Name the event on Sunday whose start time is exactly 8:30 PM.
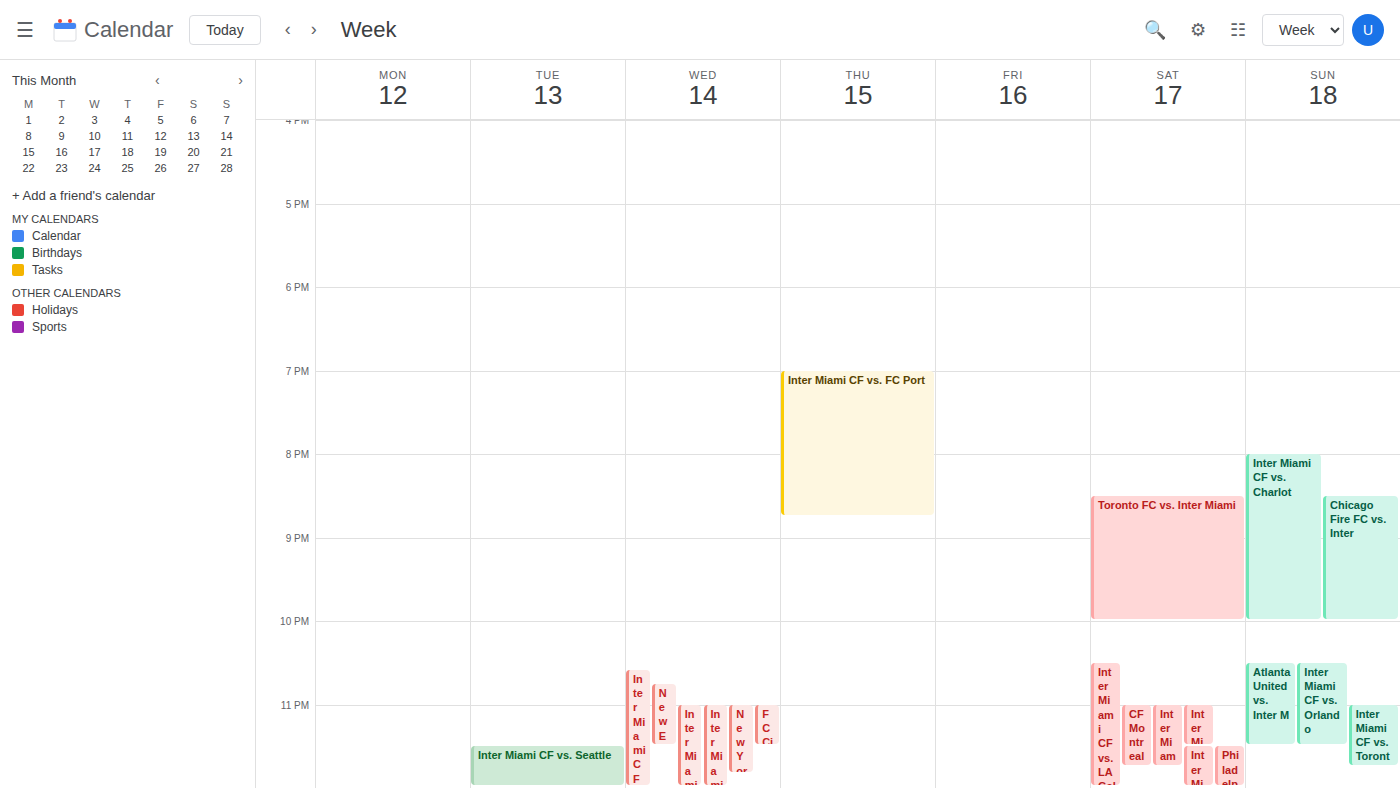
"Chicago Fire FC vs. Inter"